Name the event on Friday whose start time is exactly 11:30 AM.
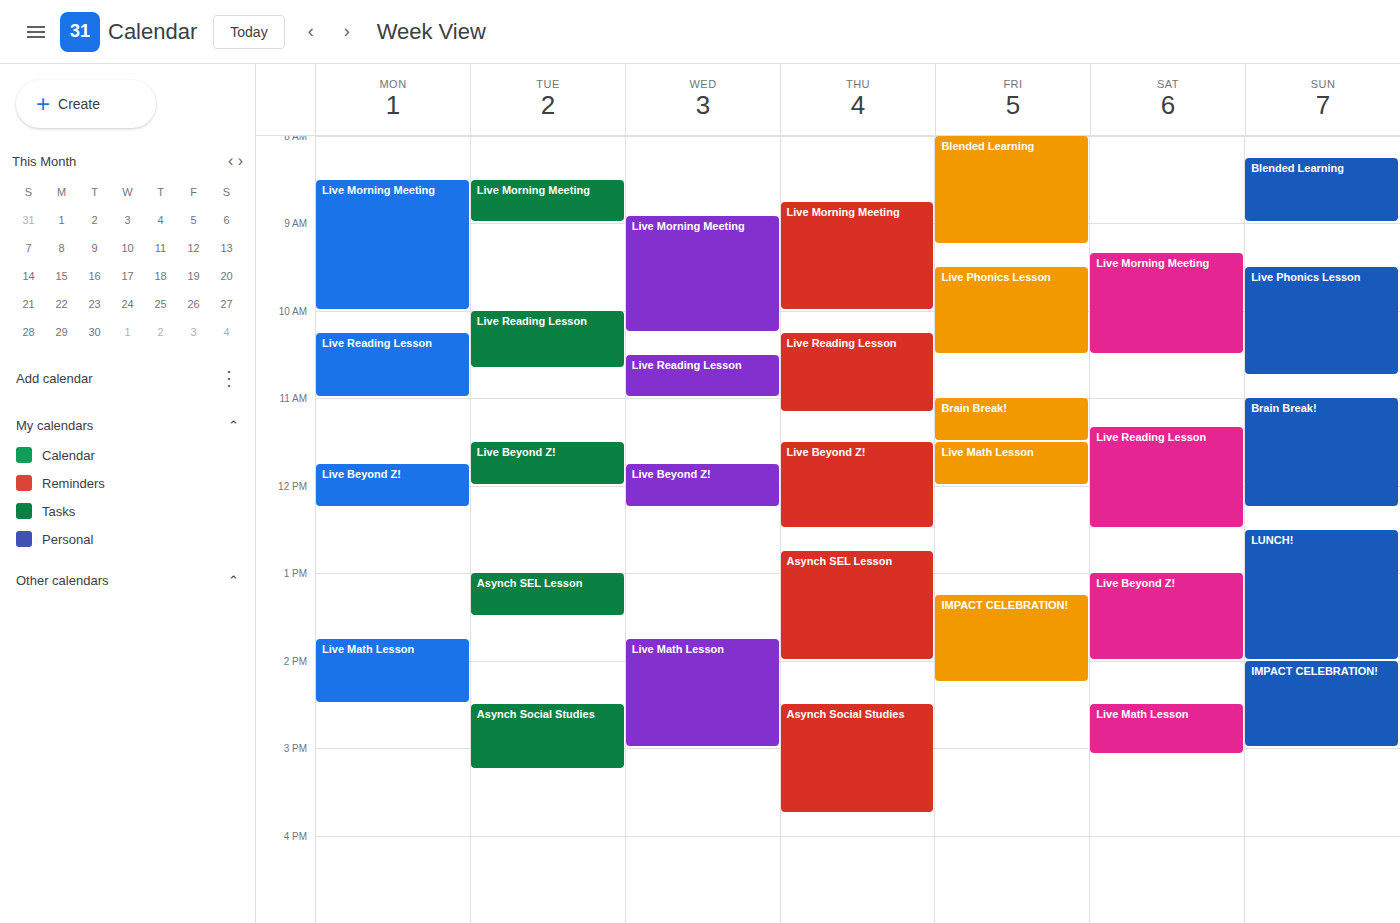
"Live Math Lesson"